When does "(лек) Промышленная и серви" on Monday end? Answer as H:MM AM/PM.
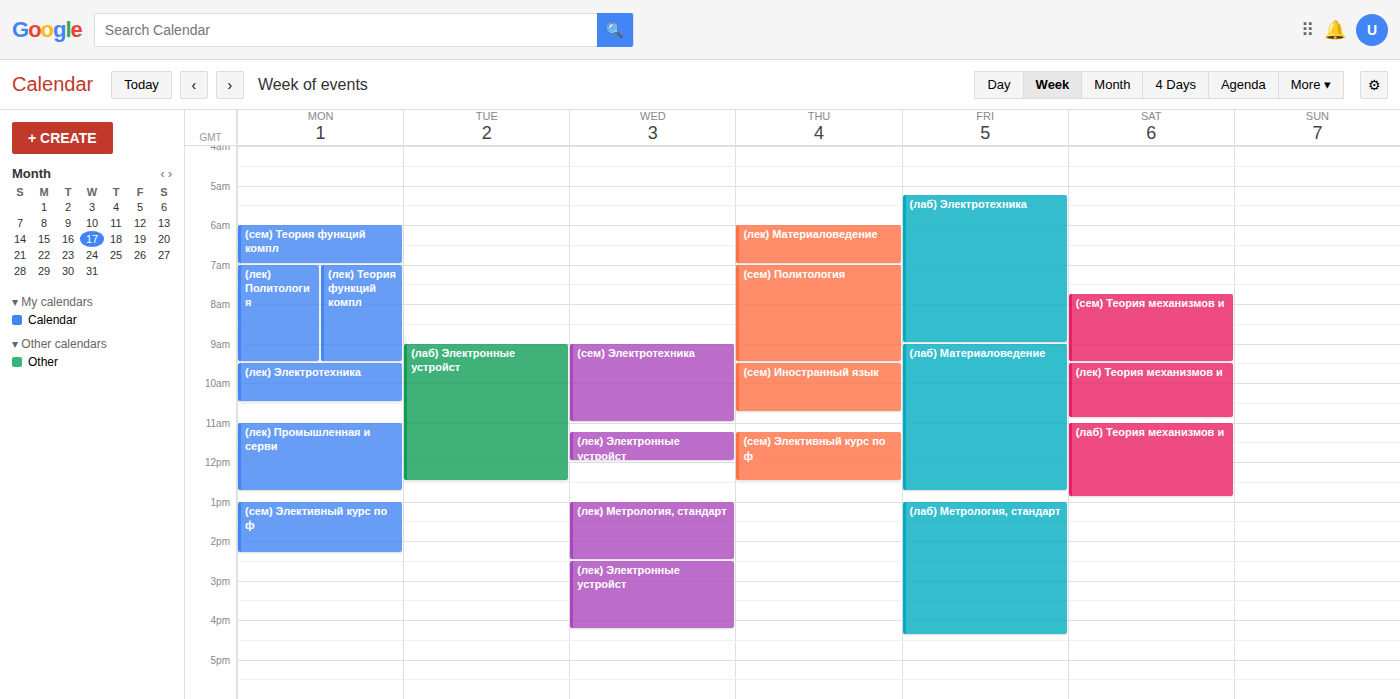
12:45 PM